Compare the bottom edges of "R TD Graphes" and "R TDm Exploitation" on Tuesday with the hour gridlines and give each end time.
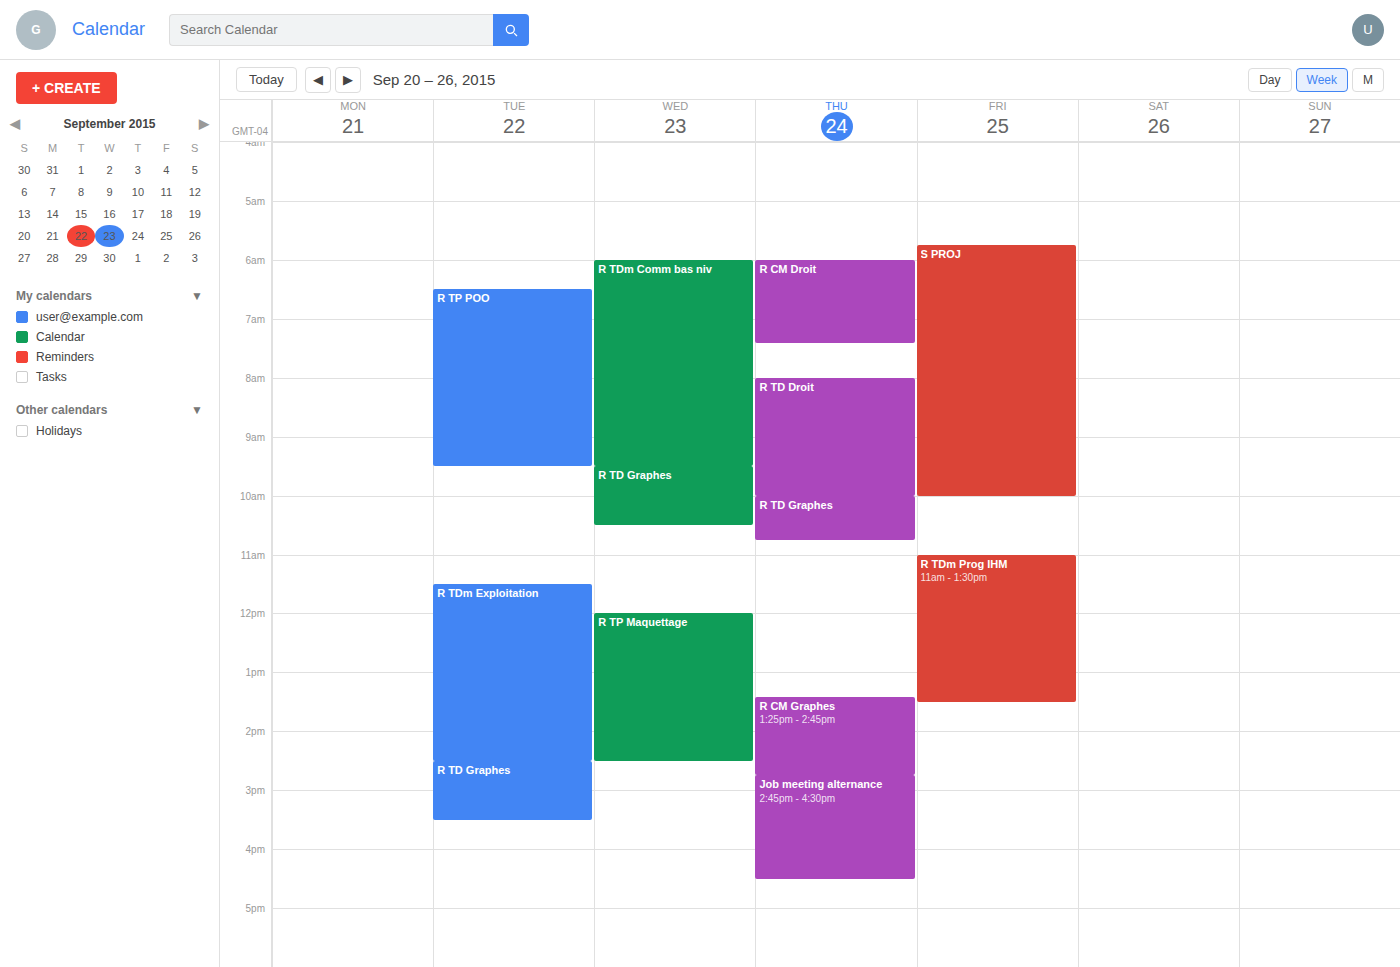
"R TD Graphes": 3:30 PM, halfway between the 3 PM and 4 PM lines. "R TDm Exploitation": 2:30 PM, halfway between the 2 PM and 3 PM lines.